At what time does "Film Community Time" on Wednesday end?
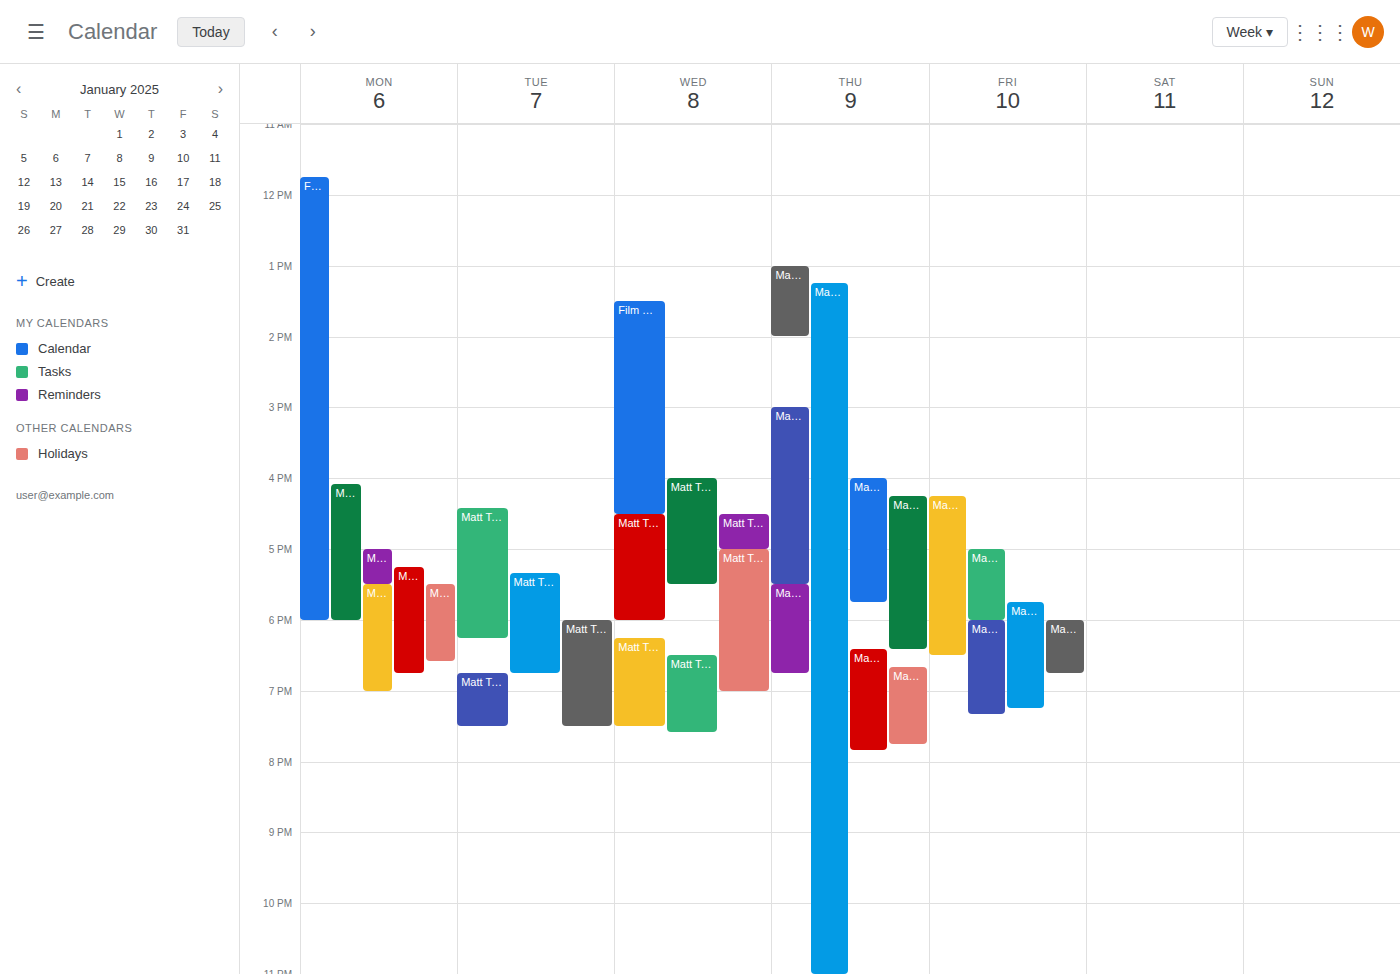
4:30 PM